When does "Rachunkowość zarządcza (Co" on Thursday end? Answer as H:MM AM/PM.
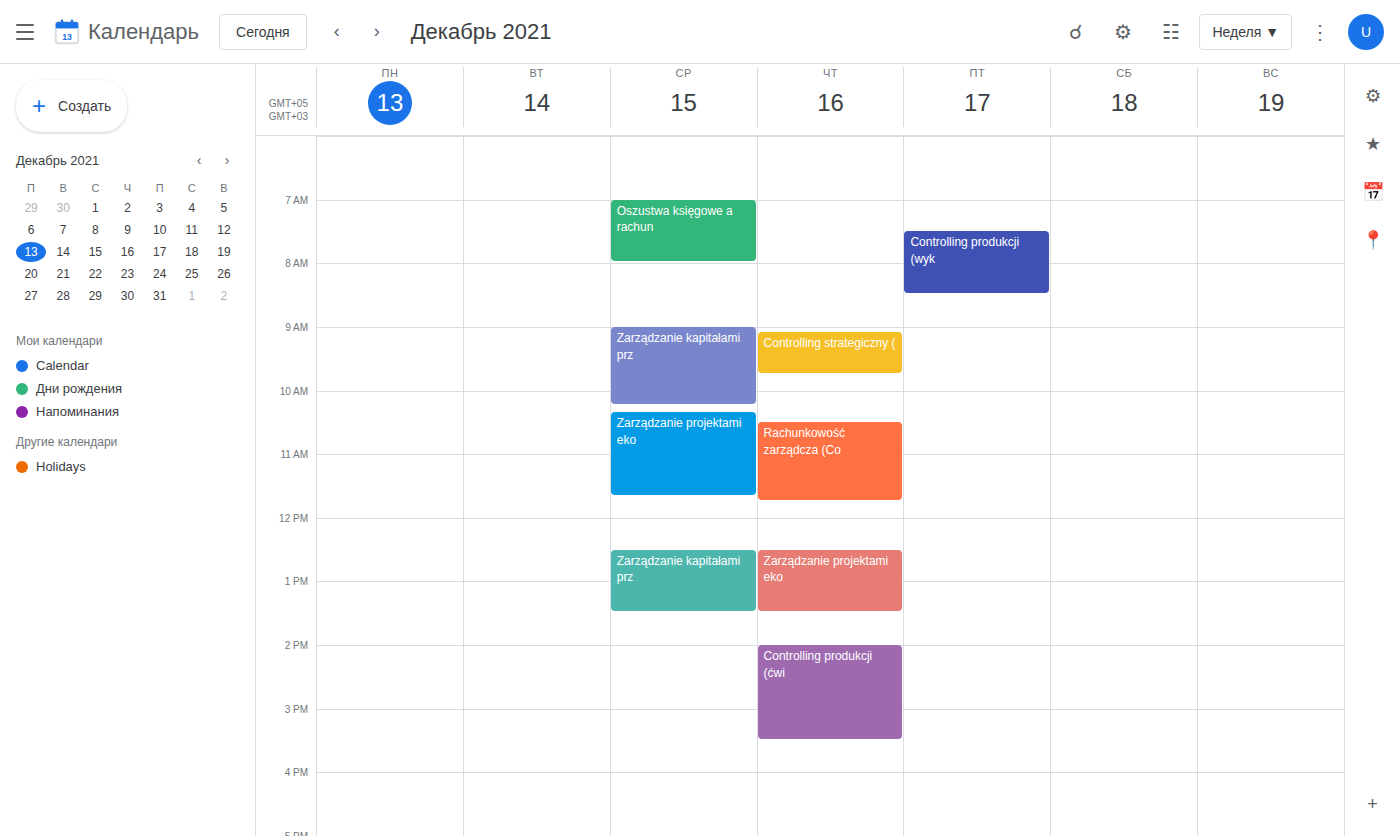
11:45 AM